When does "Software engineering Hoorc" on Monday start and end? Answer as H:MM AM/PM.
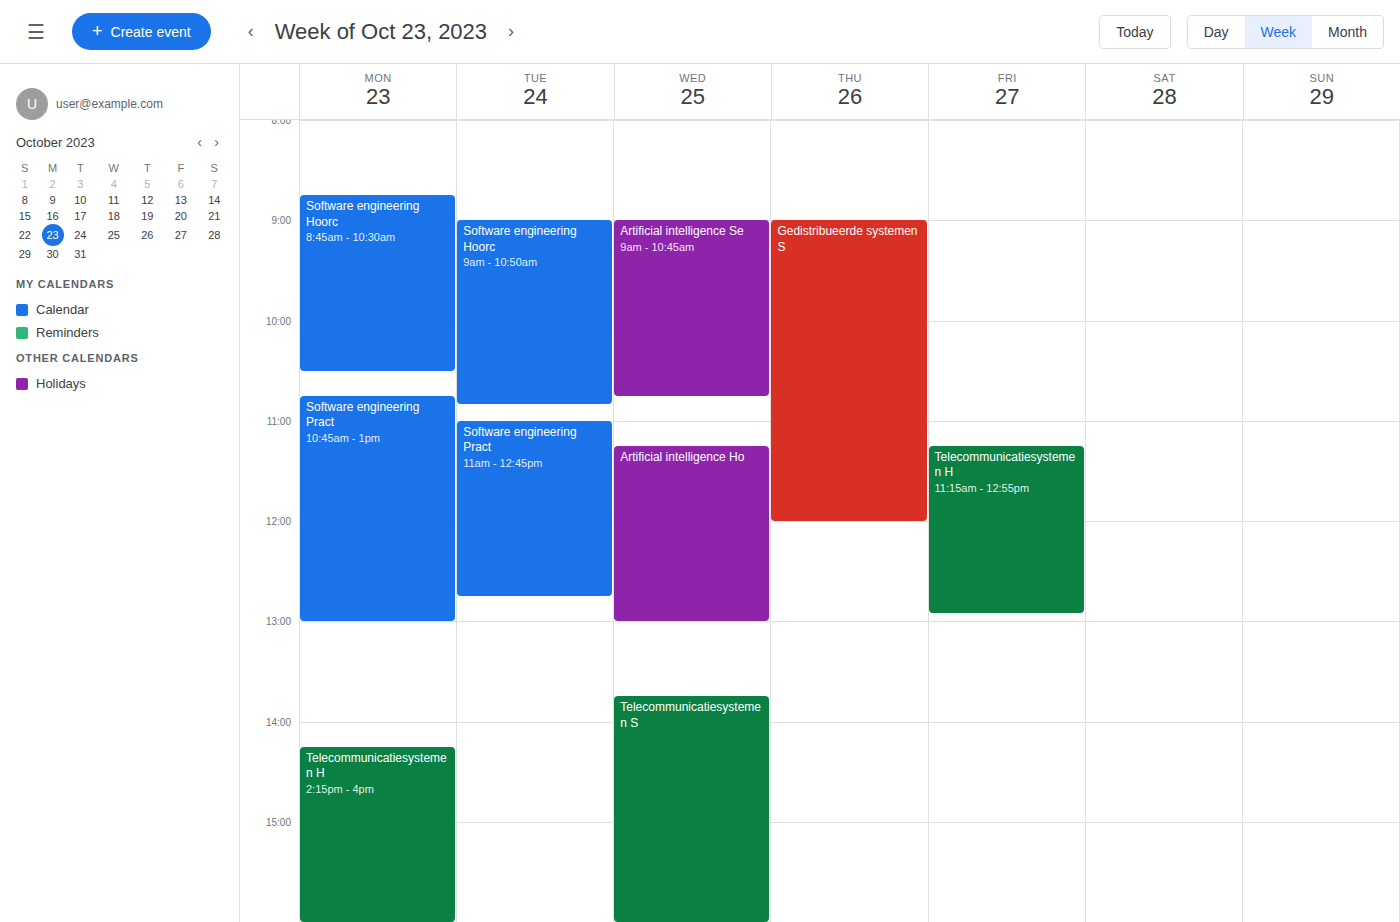
8:45 AM to 10:30 AM